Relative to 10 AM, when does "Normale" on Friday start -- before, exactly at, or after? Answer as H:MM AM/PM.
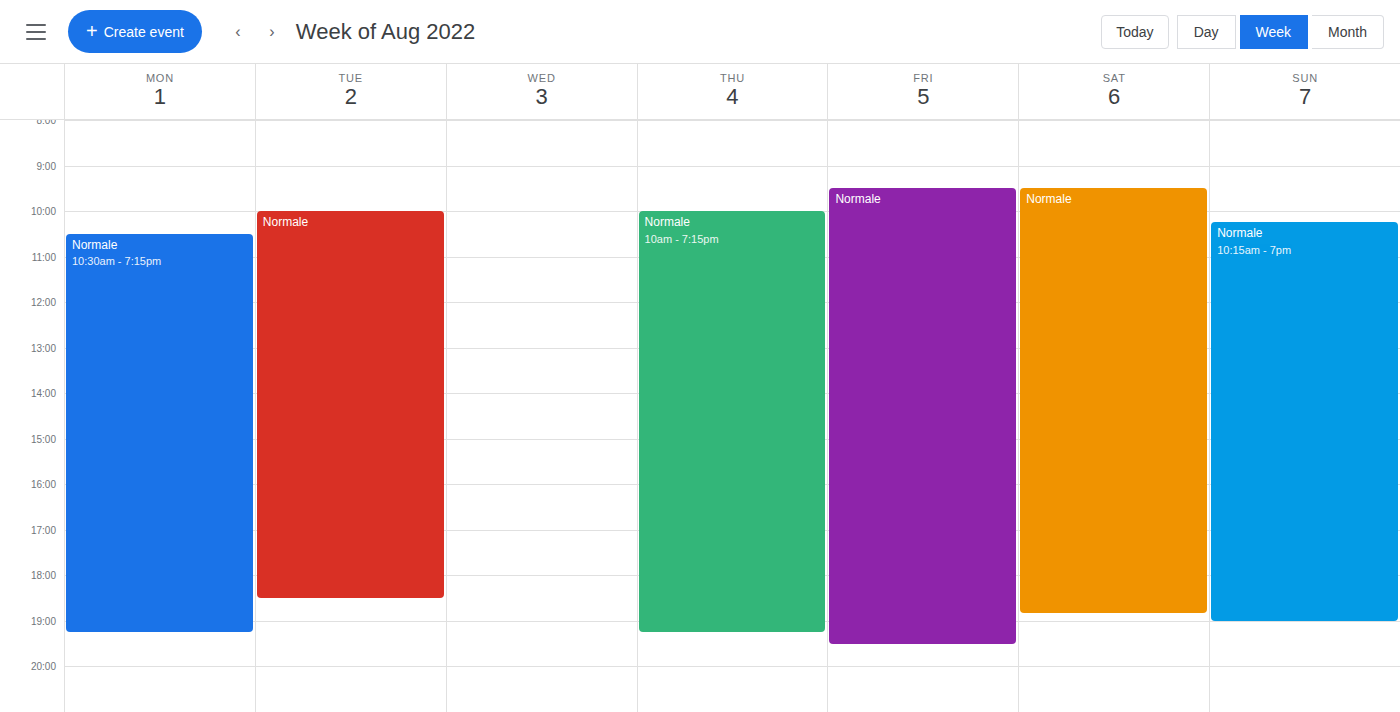
9:30 AM -- before 10 AM, 30 minutes above the 10 AM line.